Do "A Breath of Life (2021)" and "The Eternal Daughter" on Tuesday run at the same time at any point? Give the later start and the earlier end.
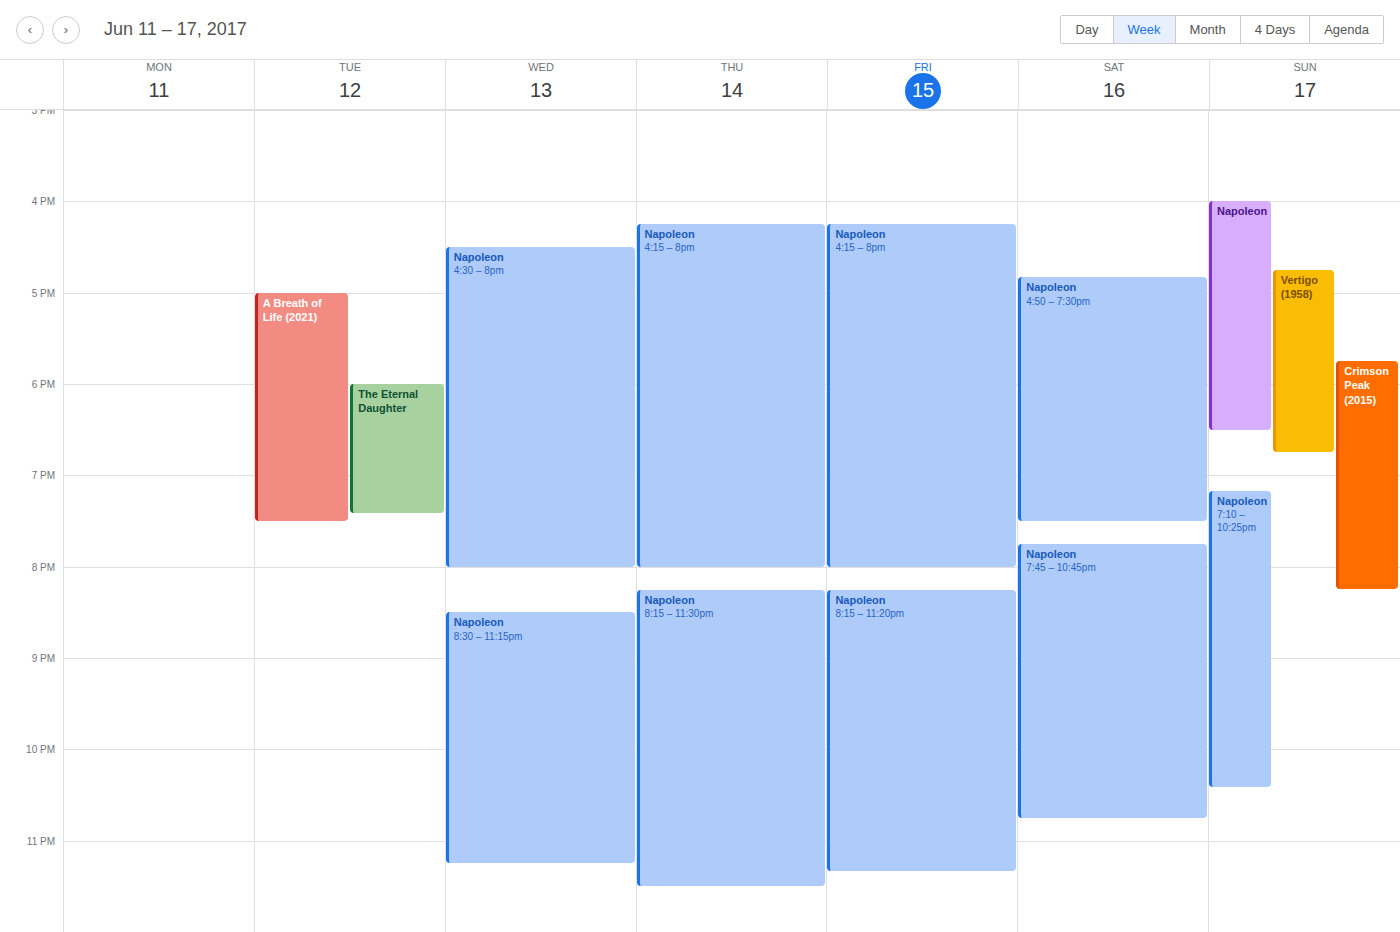
"The Eternal Daughter" runs 6:00 PM to 7:25 PM, inside "A Breath of Life (2021)" -- they overlap.